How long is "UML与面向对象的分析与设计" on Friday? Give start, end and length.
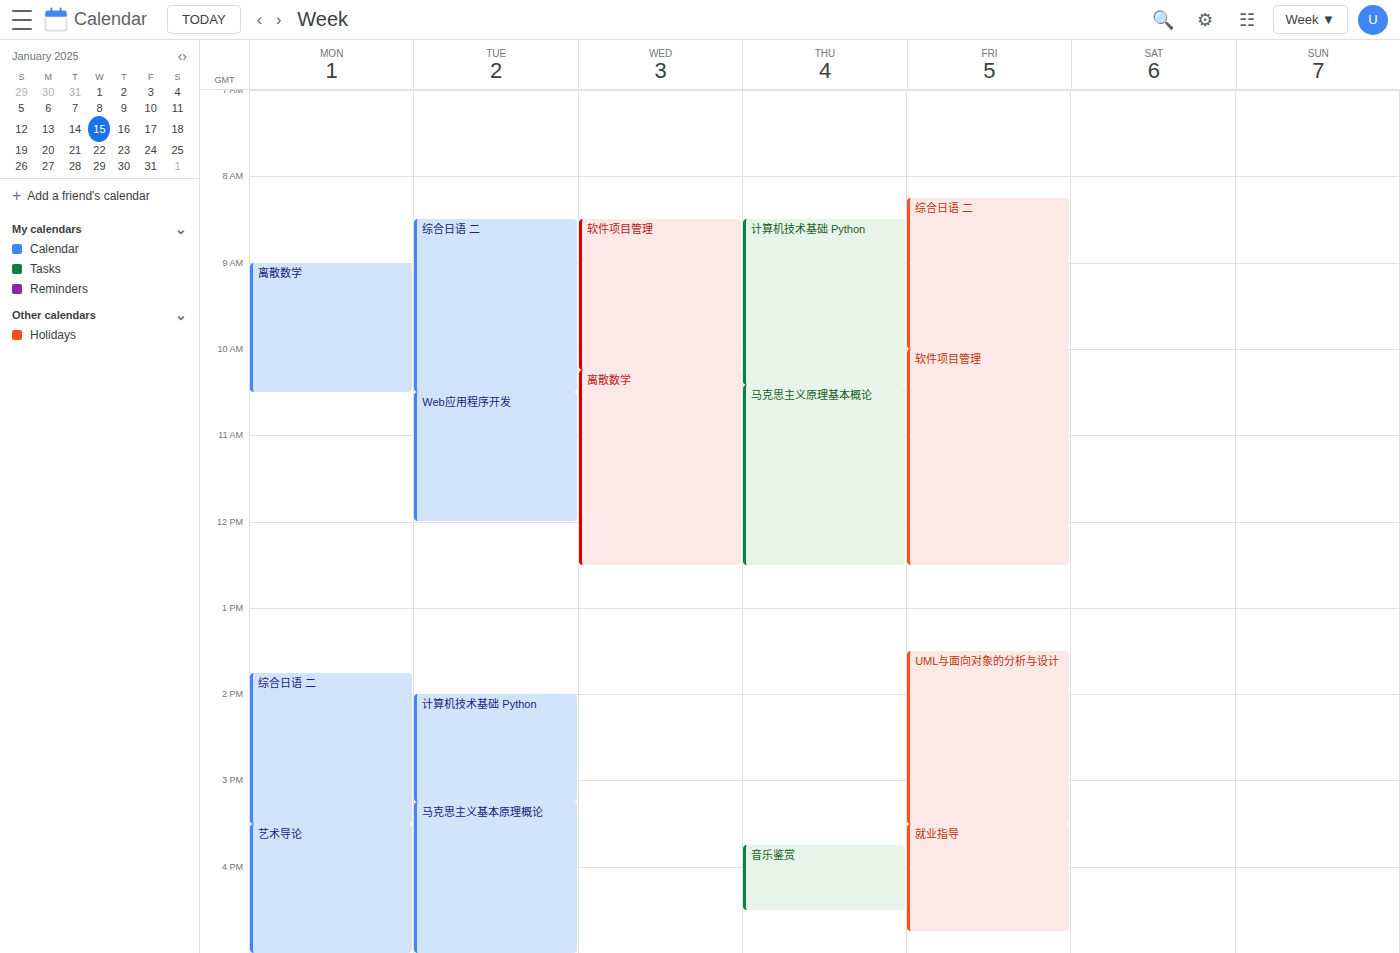
1:30 PM to 3:30 PM, 2 hours